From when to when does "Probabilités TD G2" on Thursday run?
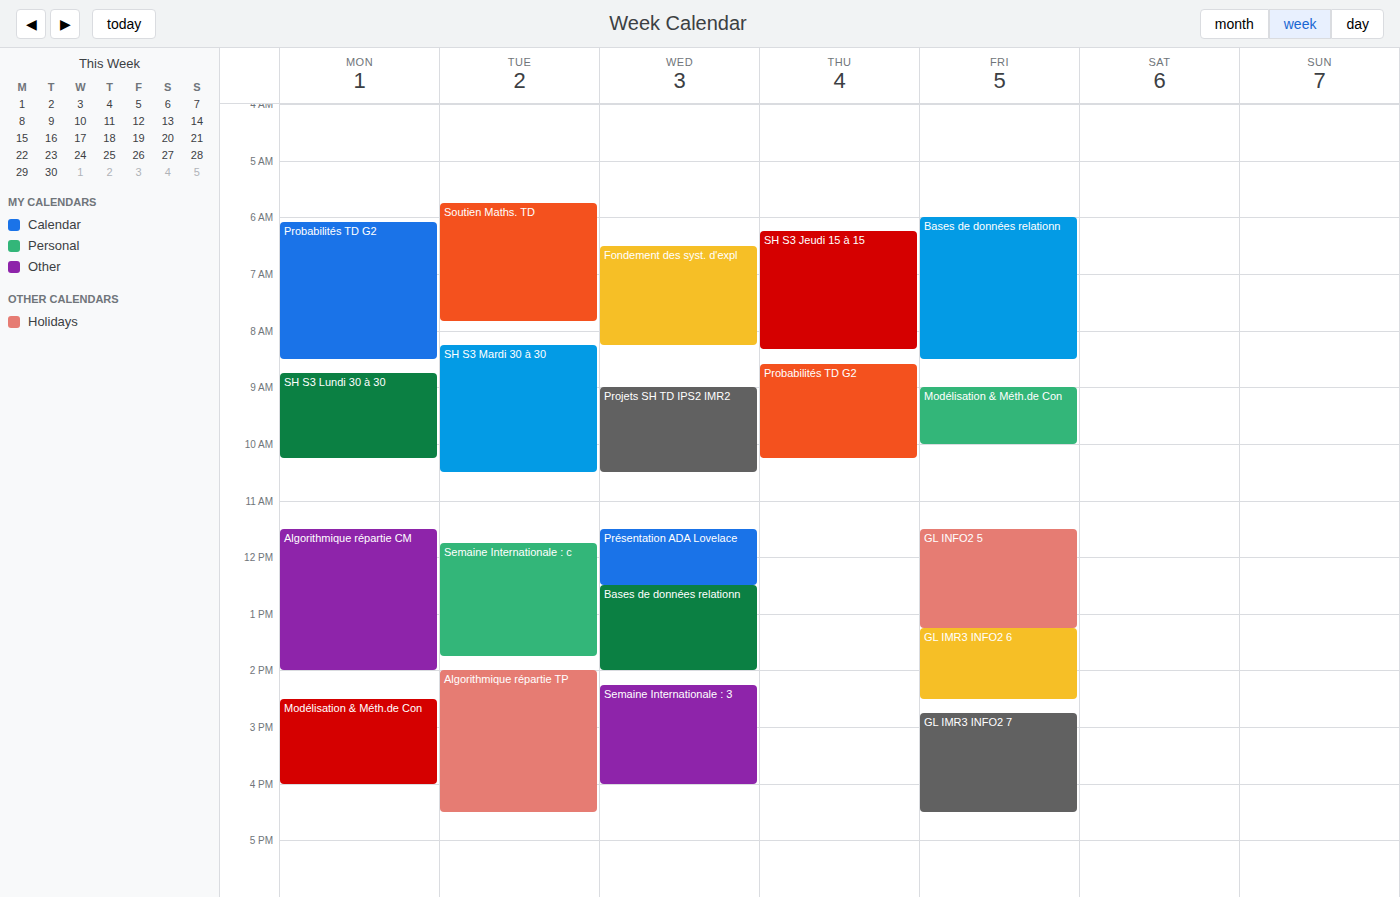
8:35 AM to 10:15 AM